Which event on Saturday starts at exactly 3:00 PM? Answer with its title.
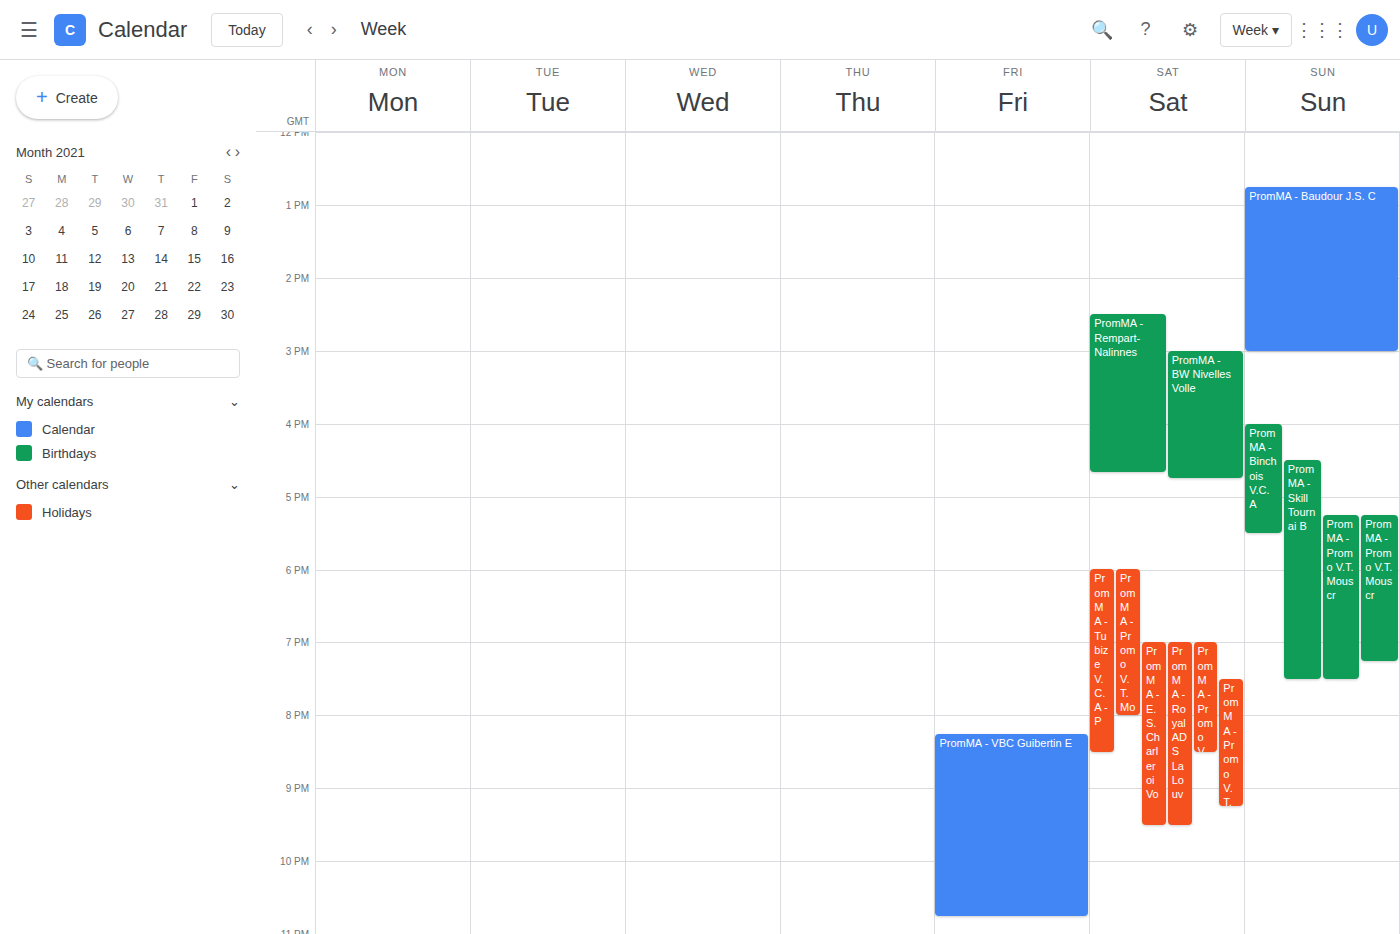
"PromMA - BW Nivelles Volle"